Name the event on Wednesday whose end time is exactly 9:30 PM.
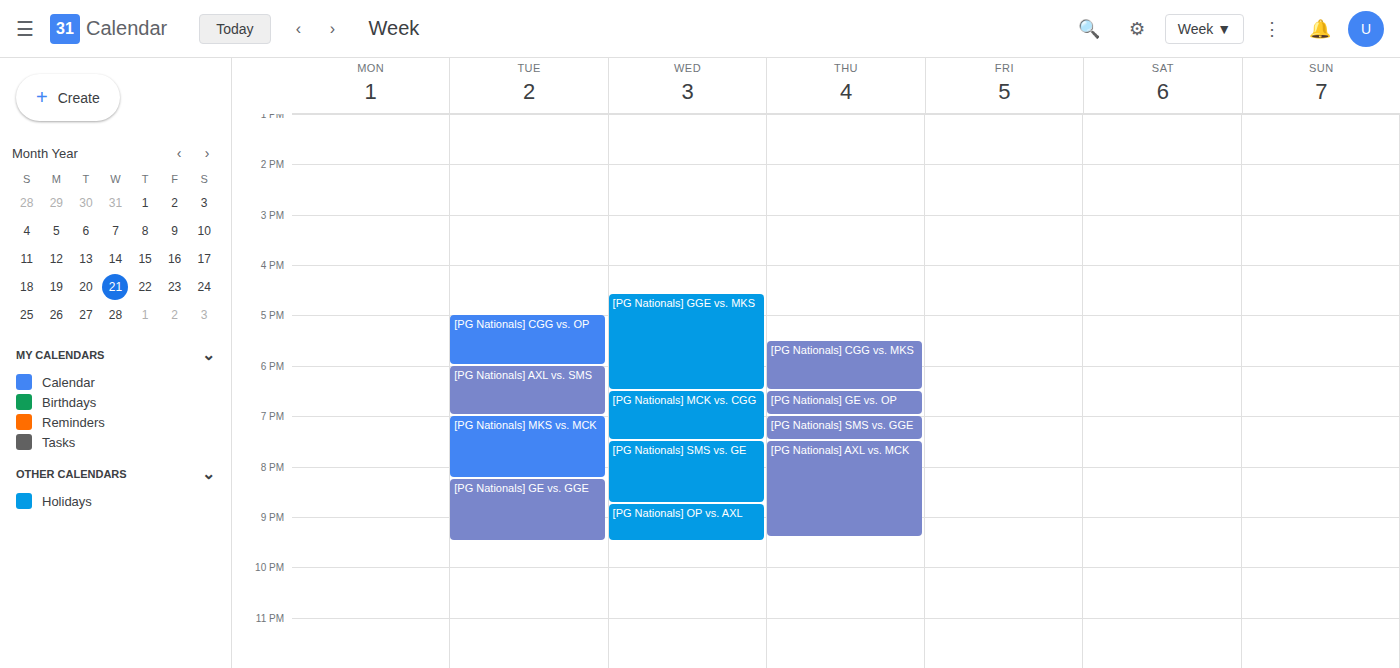
"[PG Nationals] OP vs. AXL"